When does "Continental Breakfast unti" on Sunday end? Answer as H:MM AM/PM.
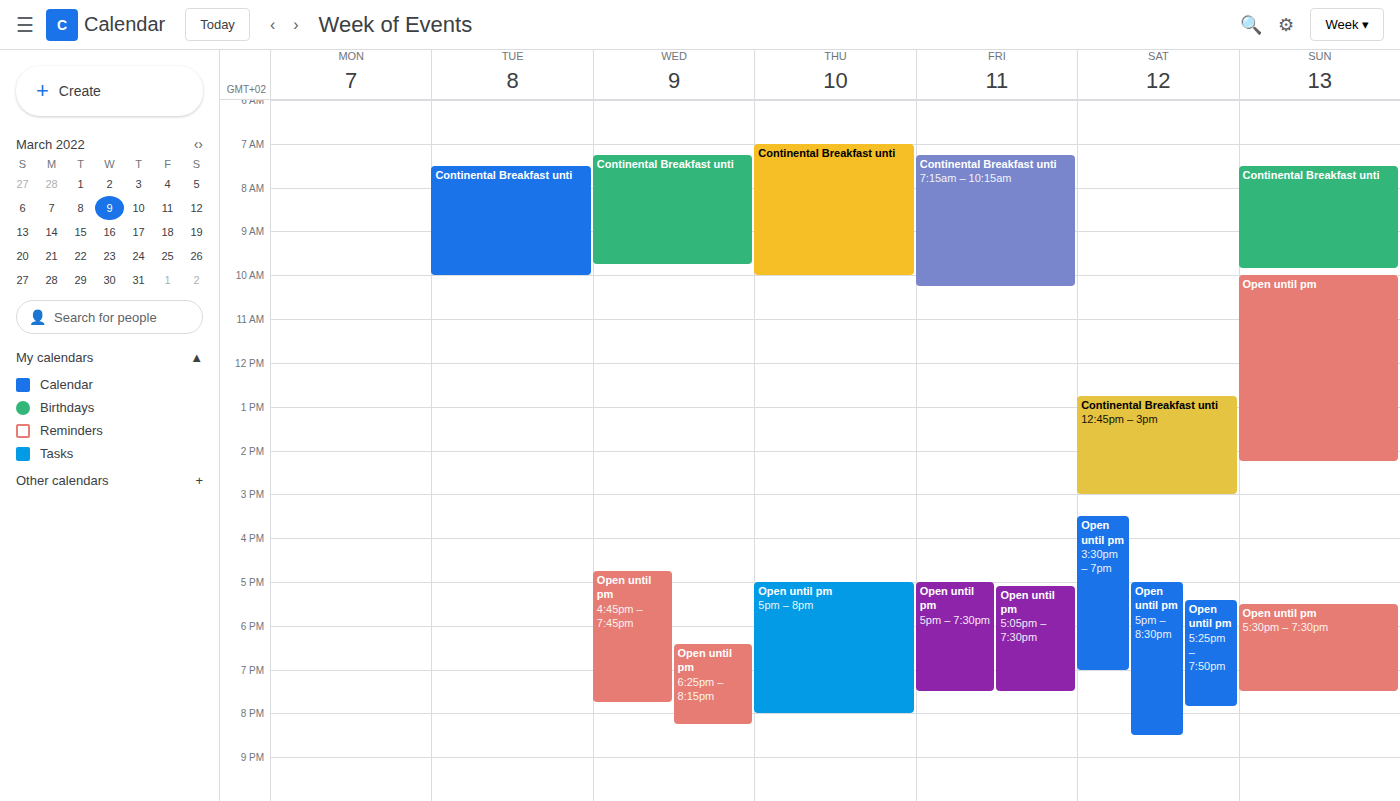
9:50 AM